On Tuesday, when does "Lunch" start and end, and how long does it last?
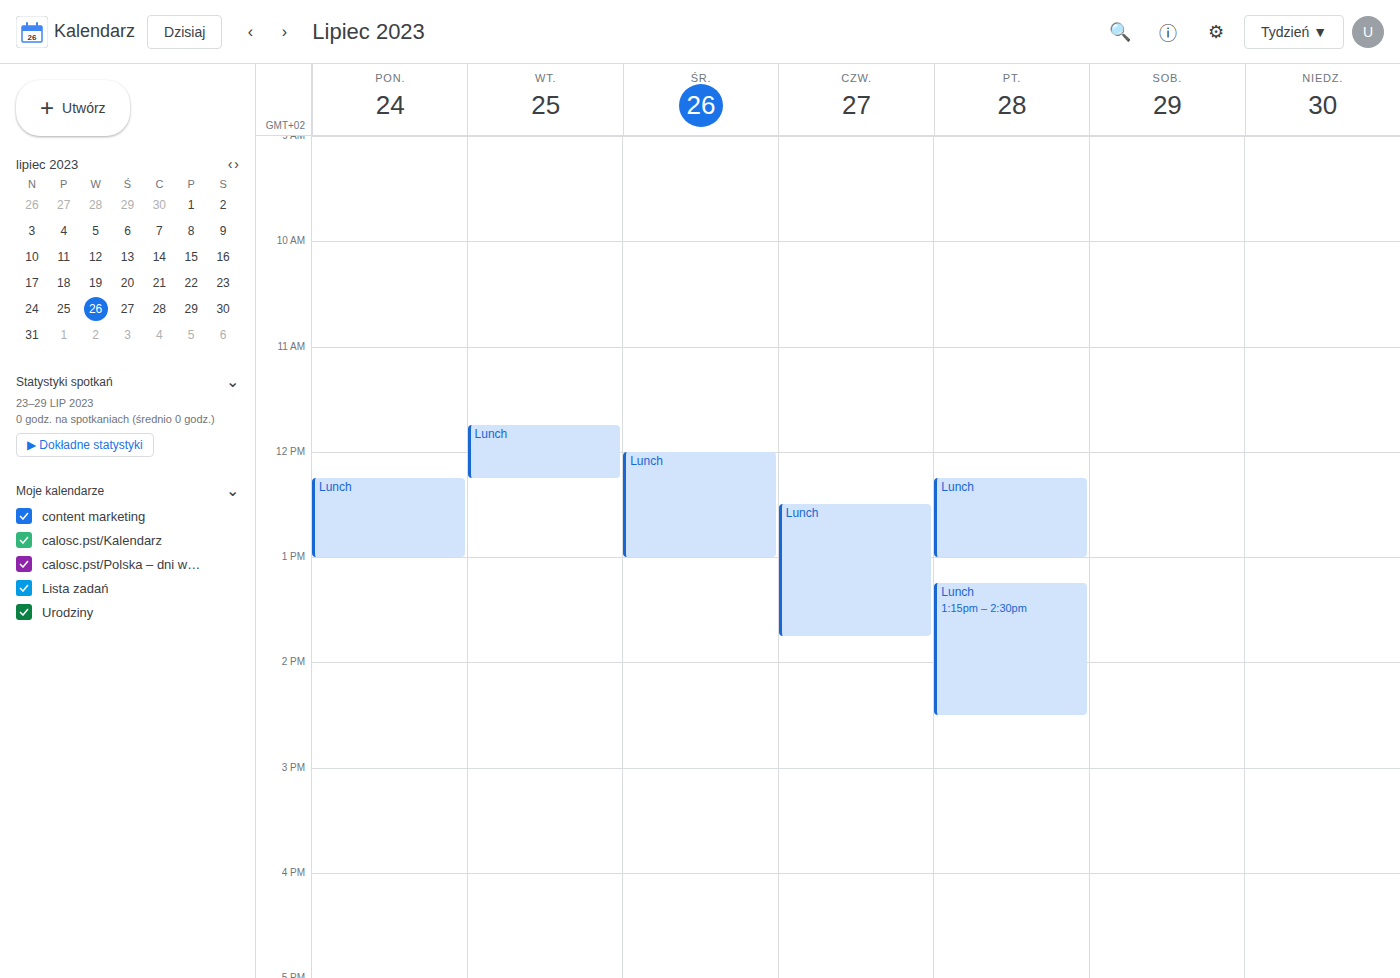
11:45 AM to 12:15 PM, 30 minutes